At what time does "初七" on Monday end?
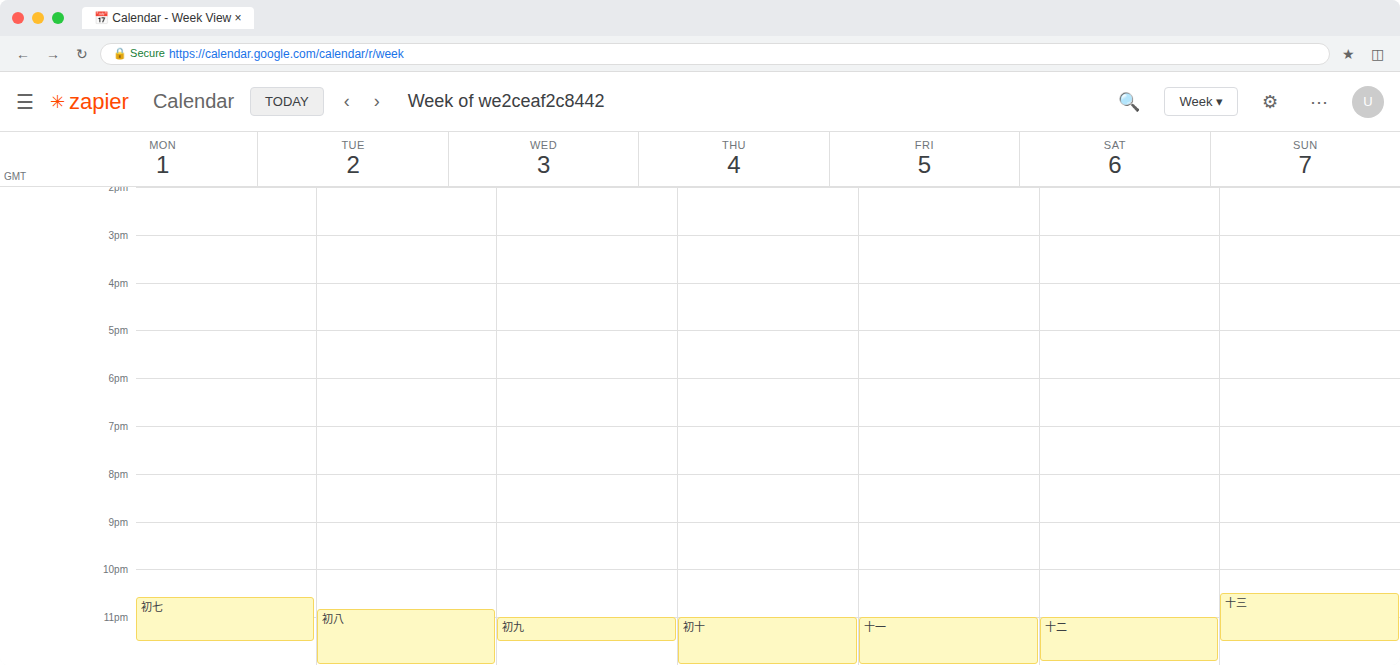
11:30 PM